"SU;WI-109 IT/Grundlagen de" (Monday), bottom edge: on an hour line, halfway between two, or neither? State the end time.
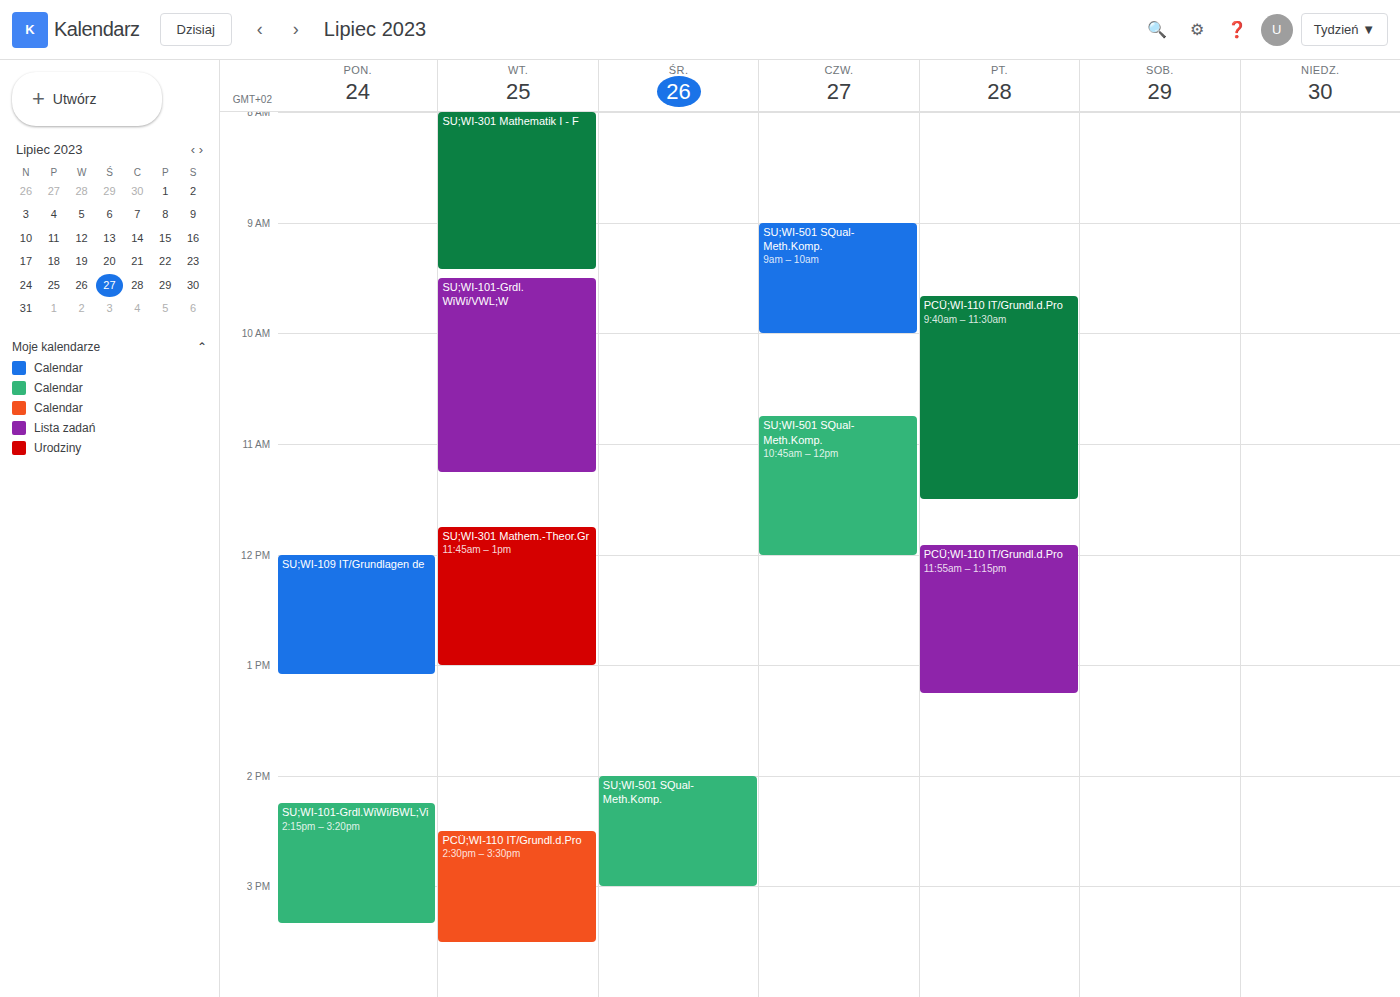
1:05 PM -- neither: 5 minutes below the 1 PM line and 55 minutes above the 2 PM line.